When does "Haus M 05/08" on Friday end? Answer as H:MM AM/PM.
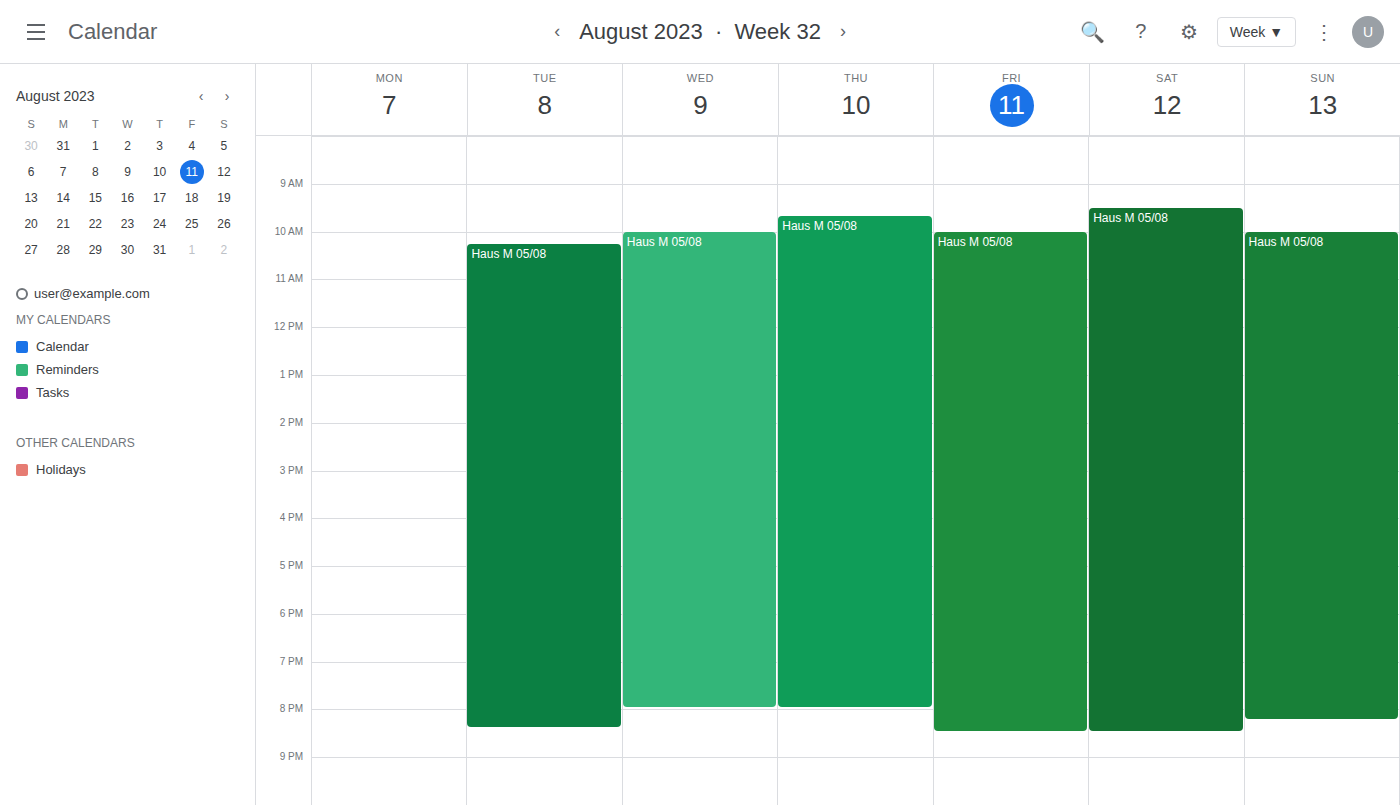
8:30 PM